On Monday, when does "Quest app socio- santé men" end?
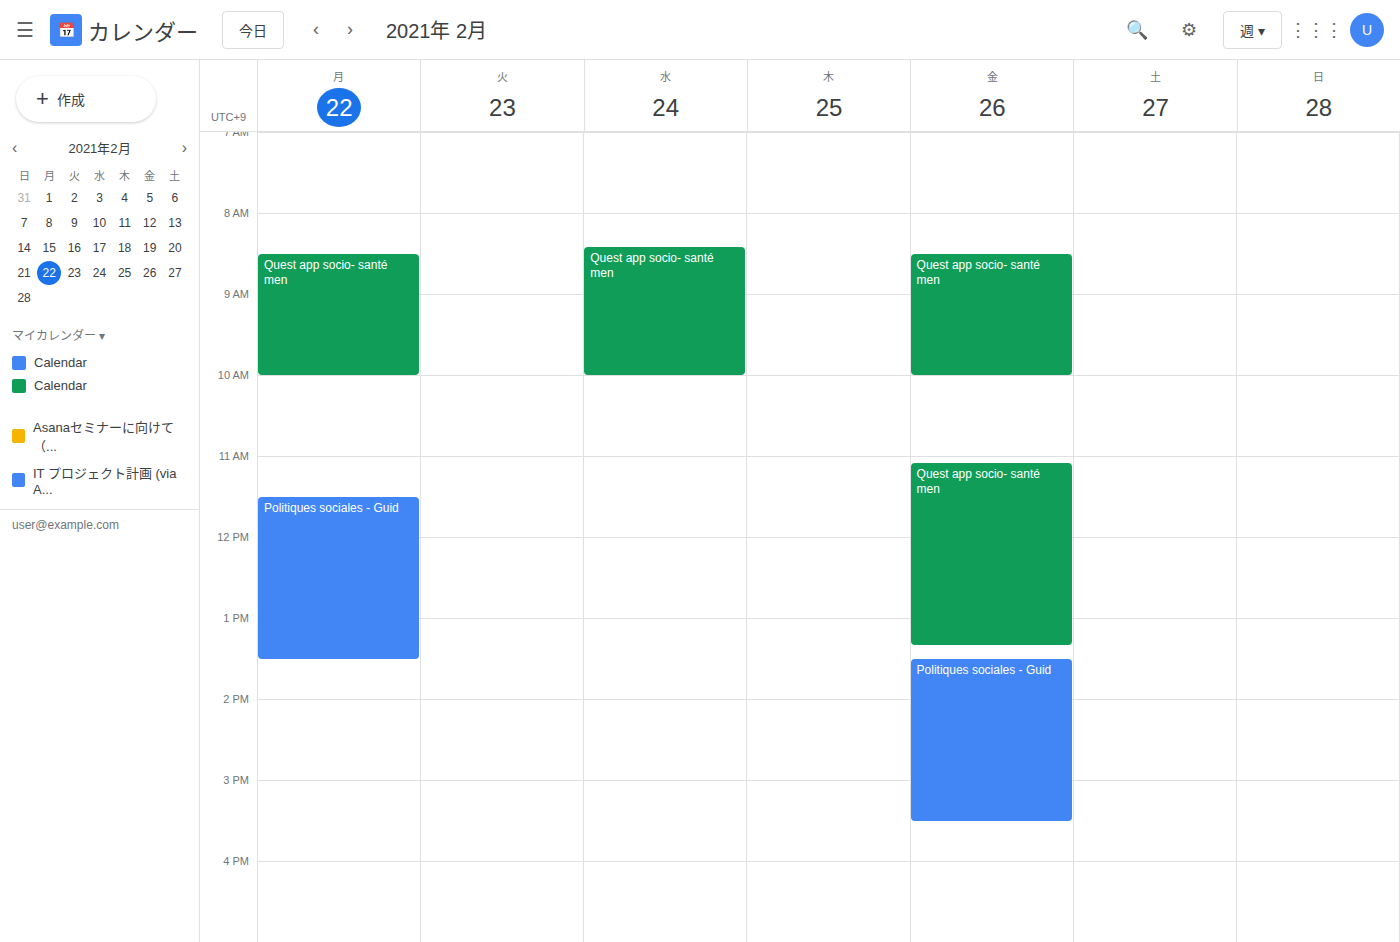
10:00 AM